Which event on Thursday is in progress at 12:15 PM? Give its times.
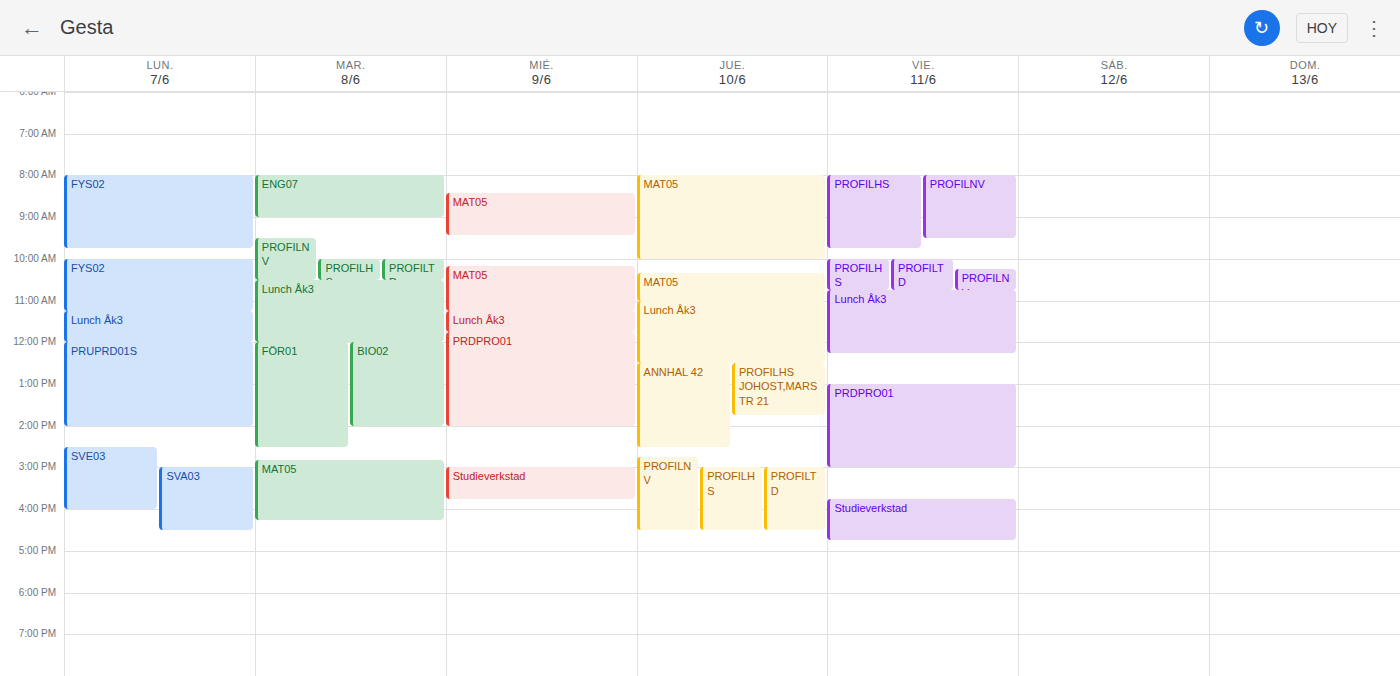
"Lunch Åk3", 11:00 AM to 12:30 PM